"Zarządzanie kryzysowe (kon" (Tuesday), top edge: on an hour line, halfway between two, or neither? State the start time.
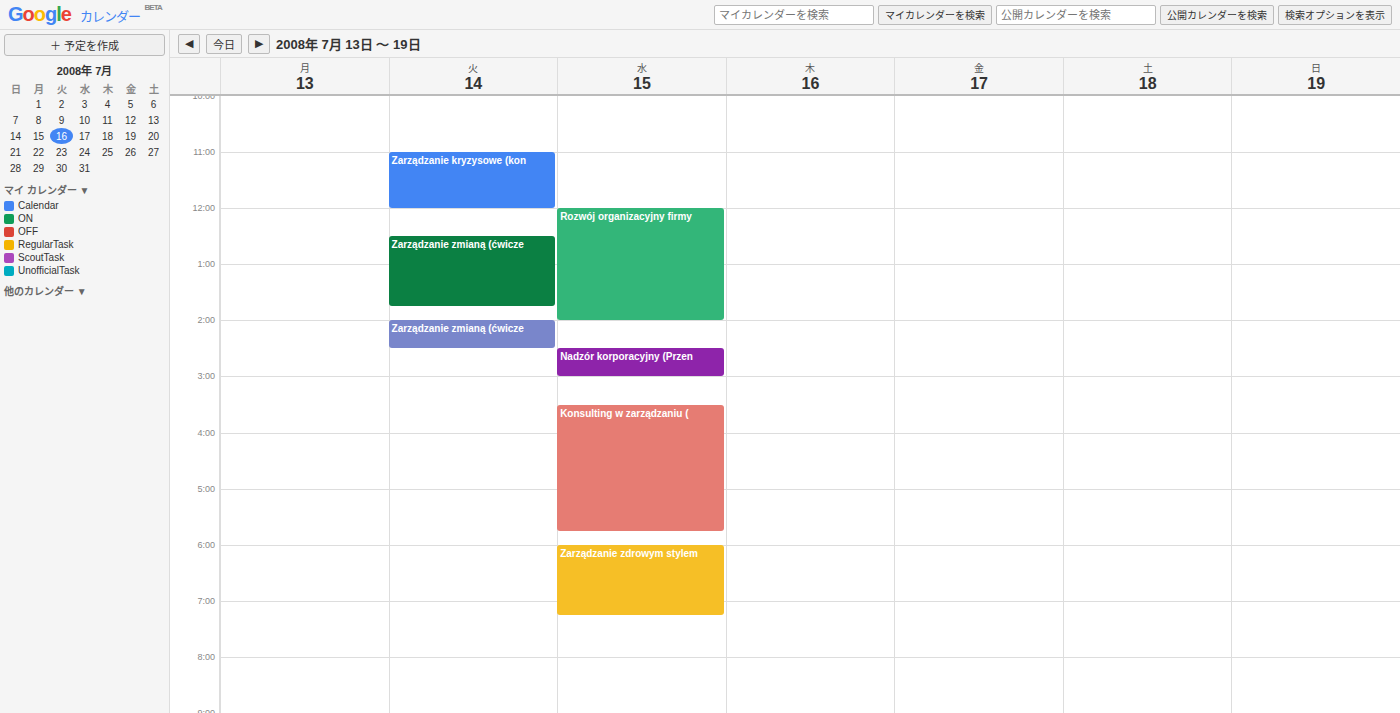
11:00 AM -- exactly on the 11 AM line.